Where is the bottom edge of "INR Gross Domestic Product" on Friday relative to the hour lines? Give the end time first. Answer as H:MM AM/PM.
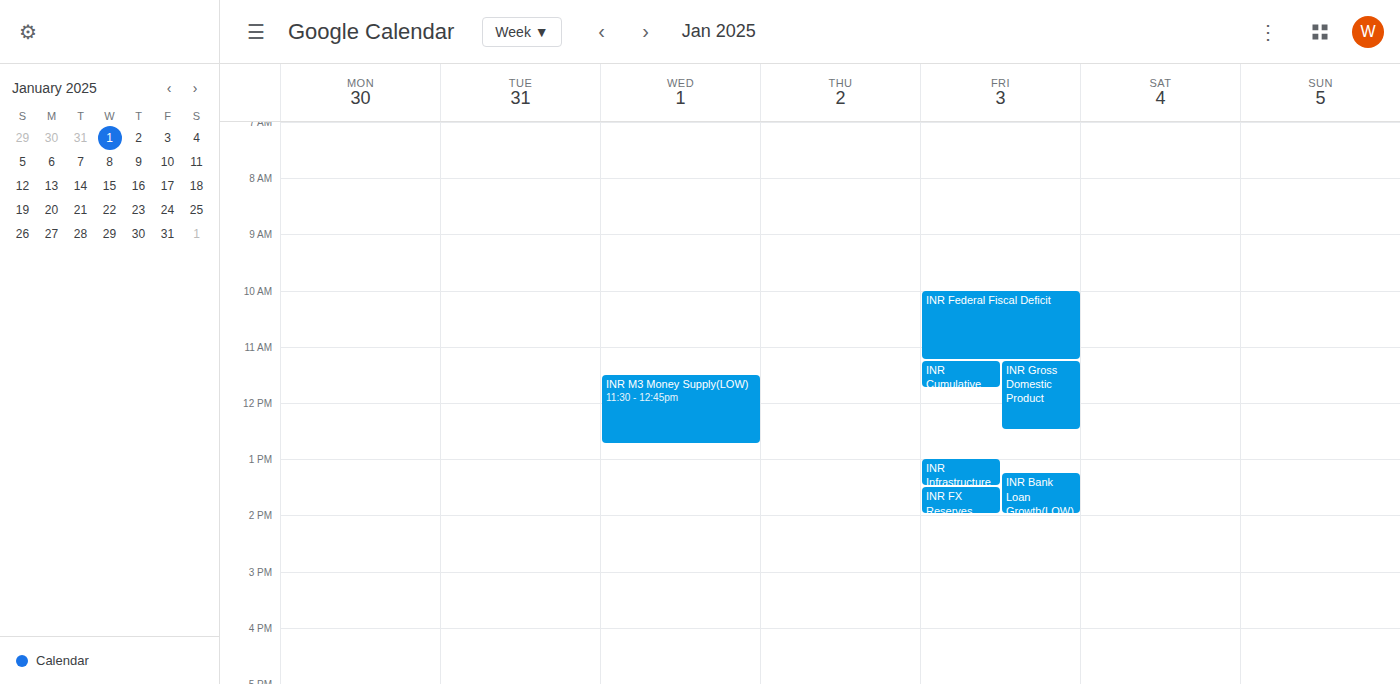
12:30 PM -- halfway between the 12 PM and 1 PM lines.